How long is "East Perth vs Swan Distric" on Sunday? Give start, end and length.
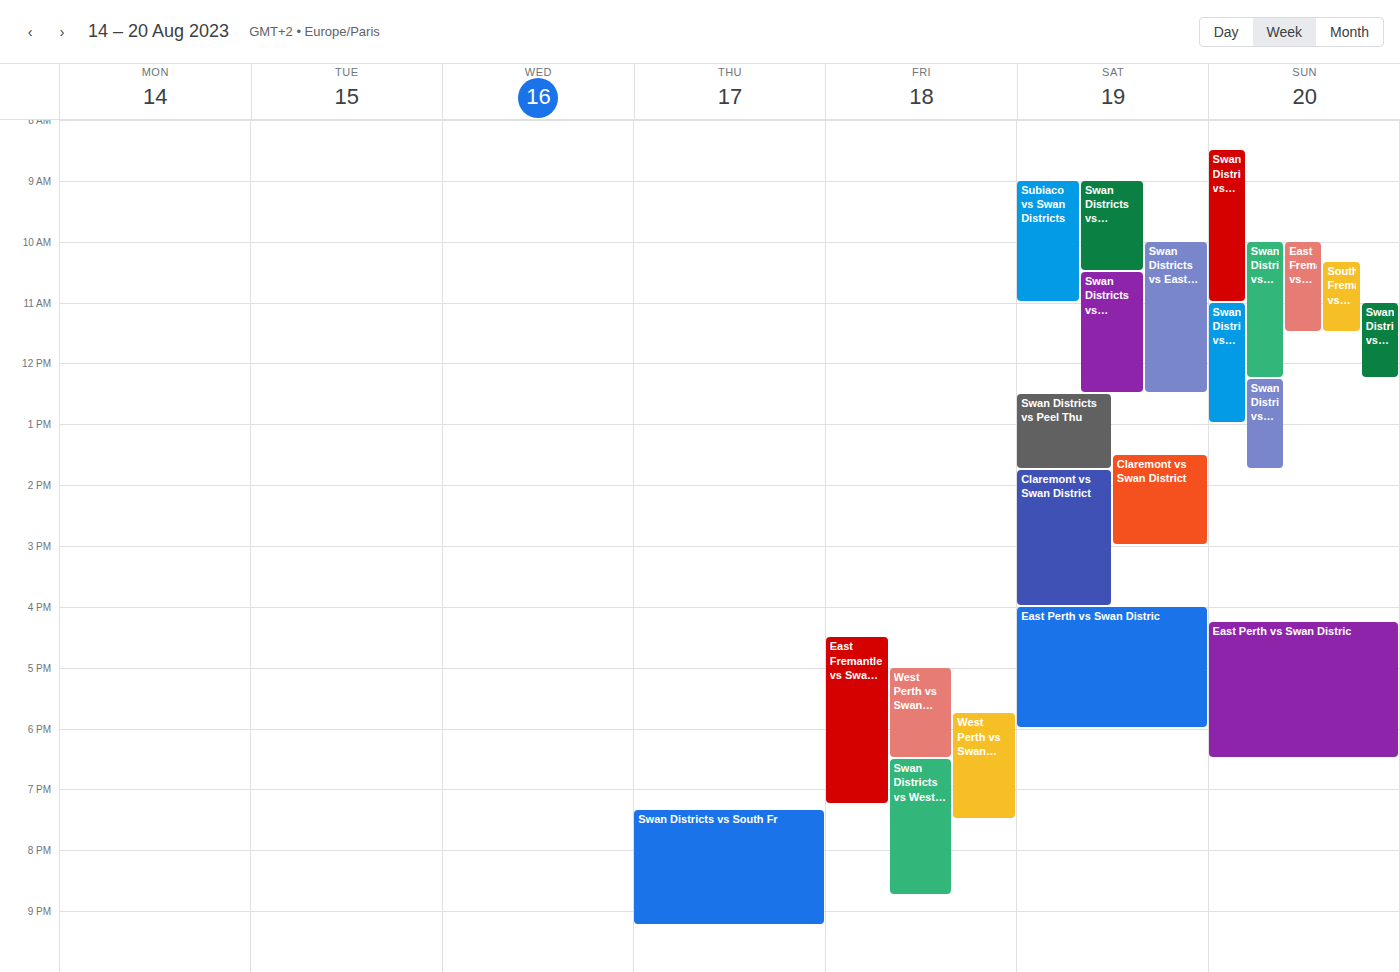
4:15 PM to 6:30 PM, 2 hours 15 minutes